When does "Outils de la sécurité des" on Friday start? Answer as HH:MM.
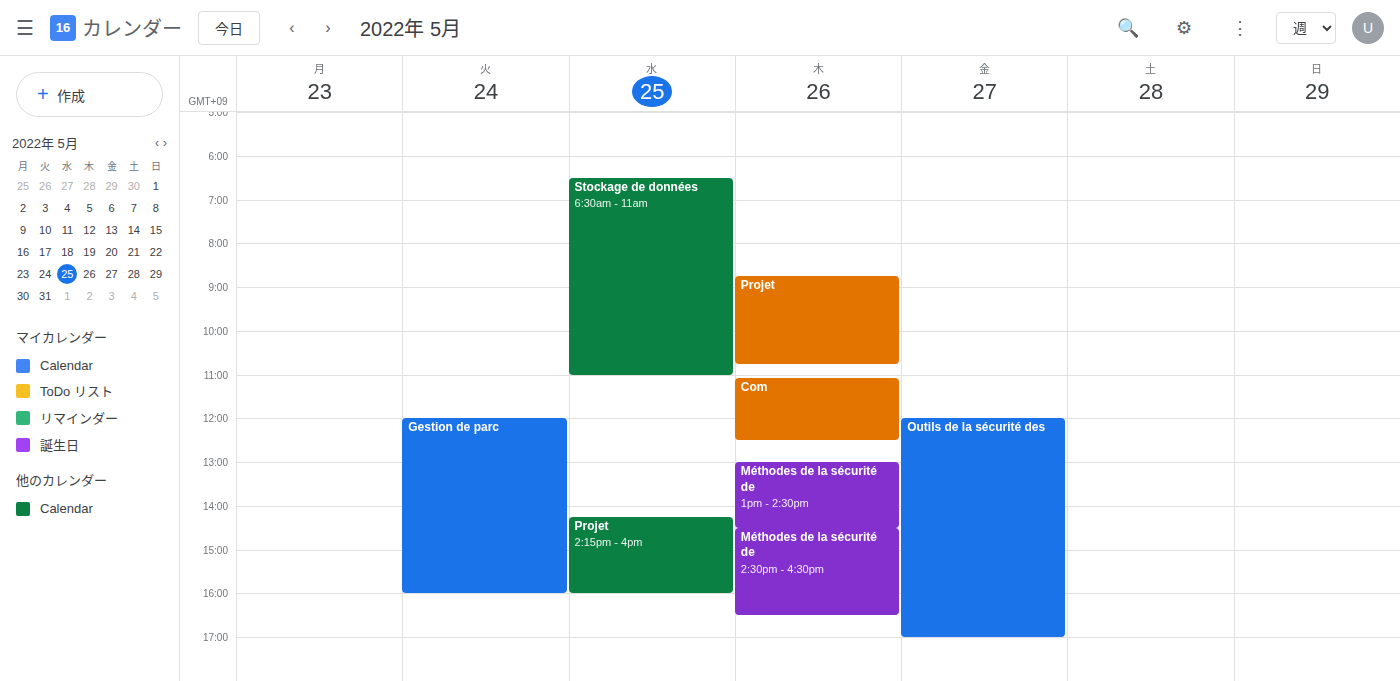
12:00